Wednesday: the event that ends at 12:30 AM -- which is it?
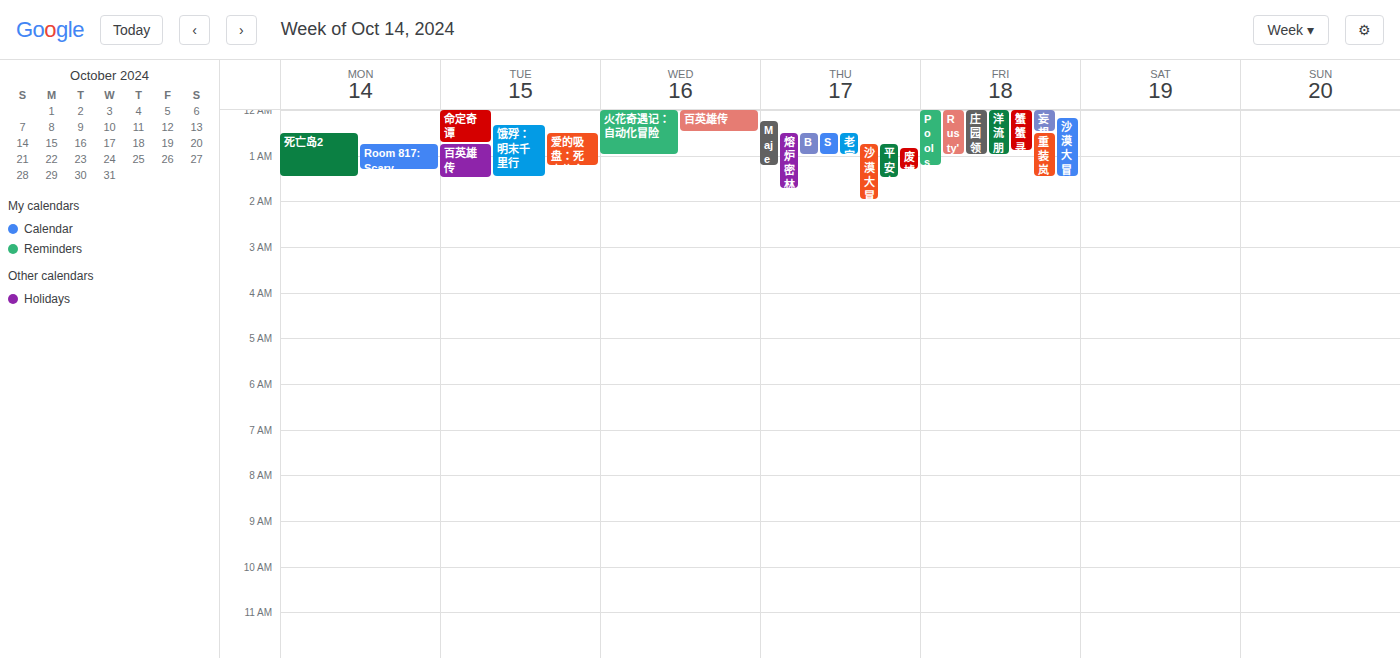
"百英雄传"